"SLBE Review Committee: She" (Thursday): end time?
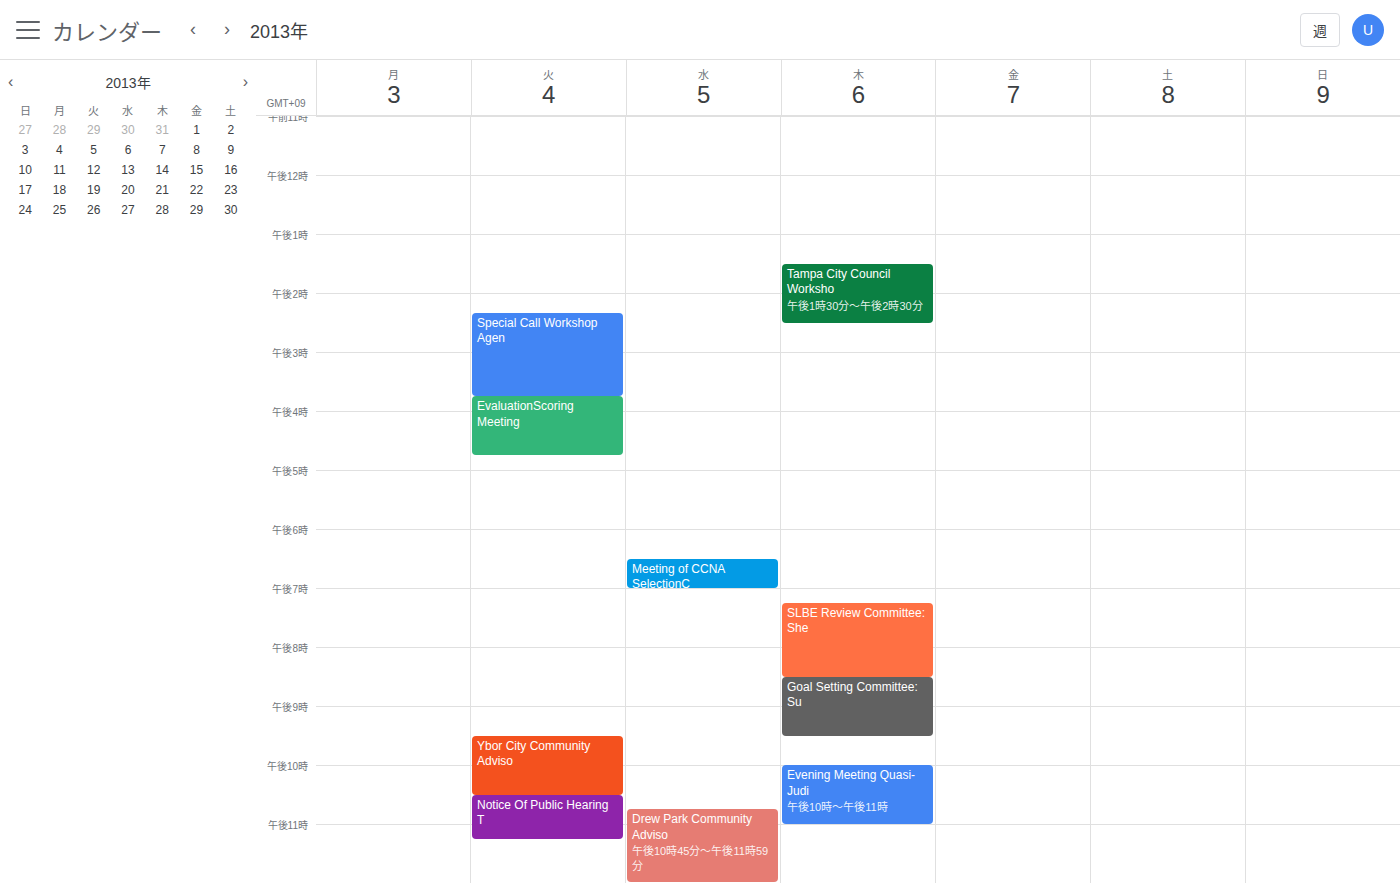
8:30 PM